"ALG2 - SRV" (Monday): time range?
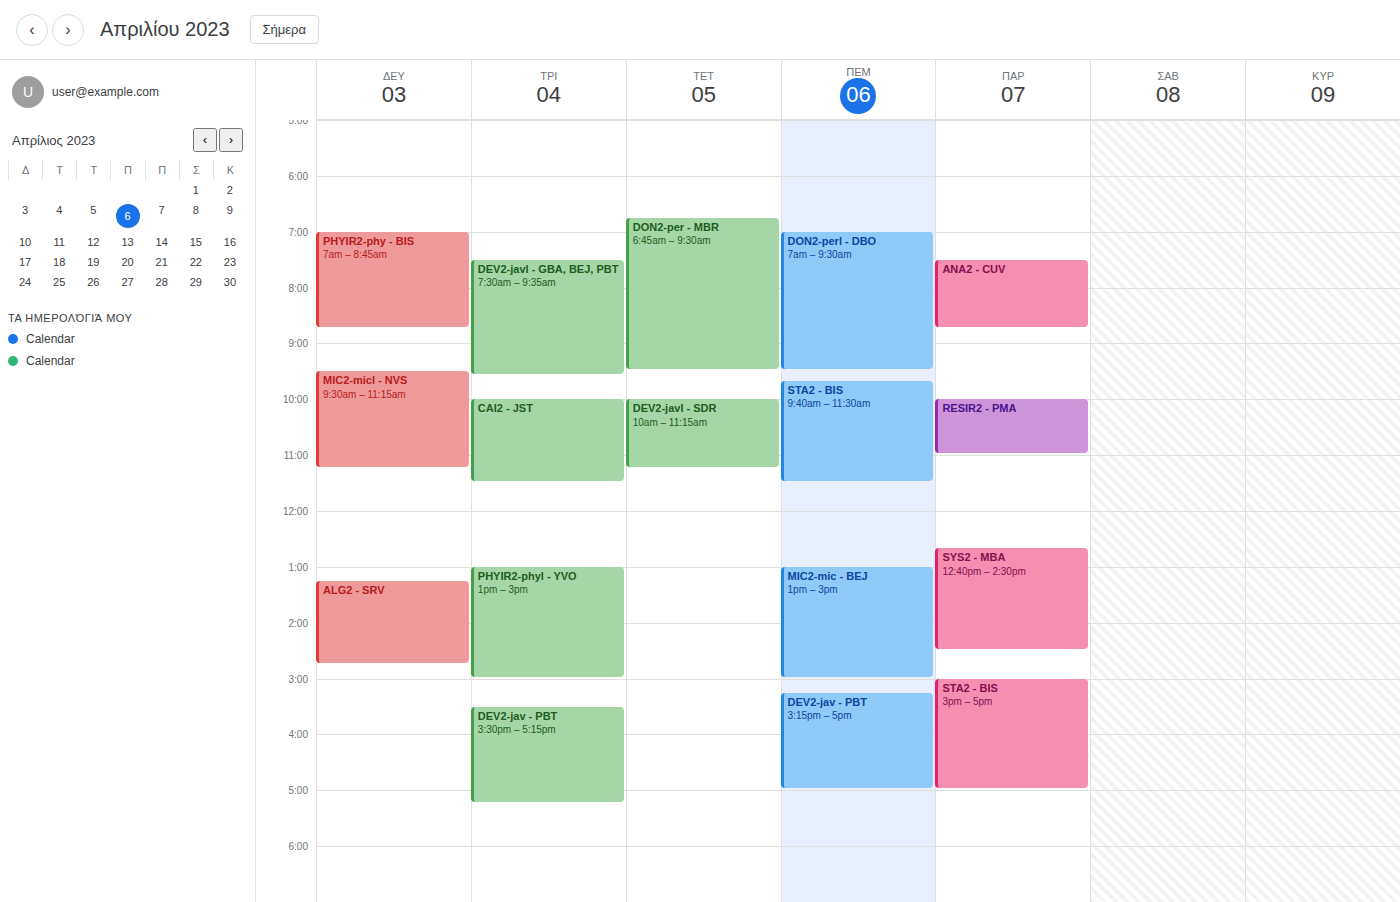
1:15 PM to 2:45 PM